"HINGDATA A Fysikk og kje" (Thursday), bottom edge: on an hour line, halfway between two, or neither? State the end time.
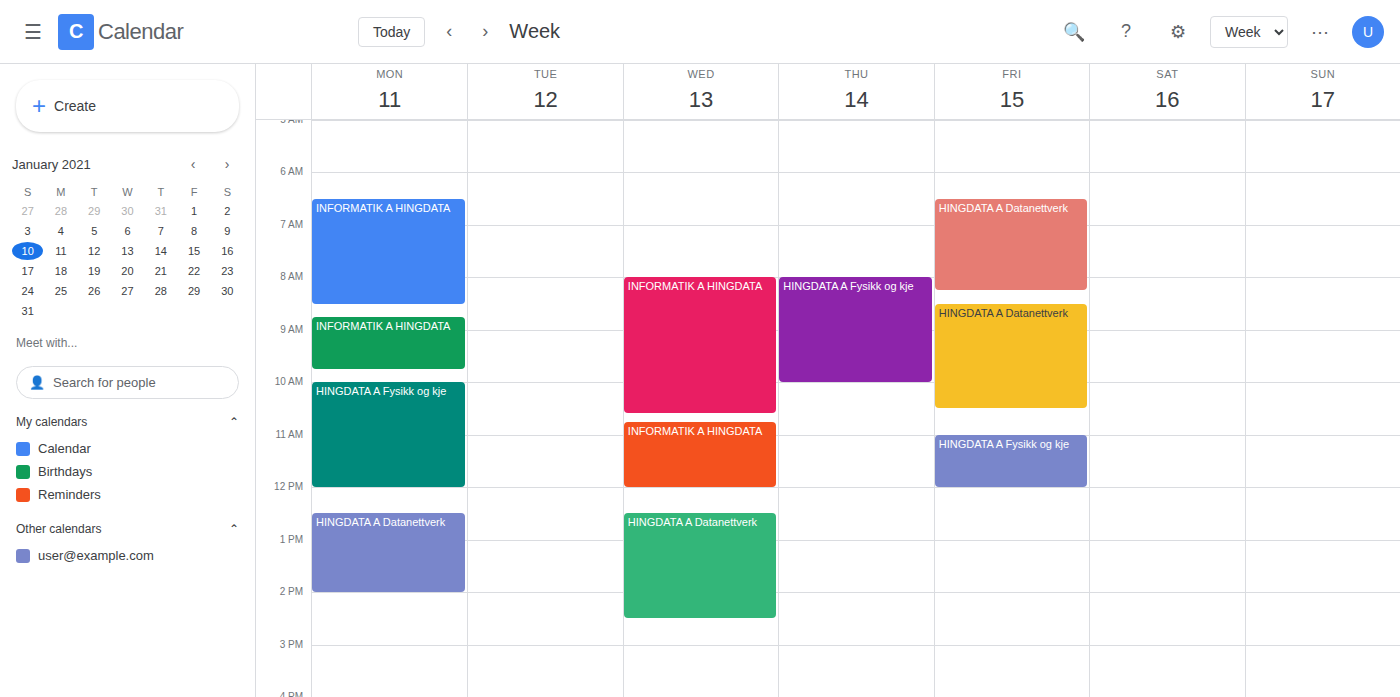
10:00 AM -- exactly on the 10 AM line.